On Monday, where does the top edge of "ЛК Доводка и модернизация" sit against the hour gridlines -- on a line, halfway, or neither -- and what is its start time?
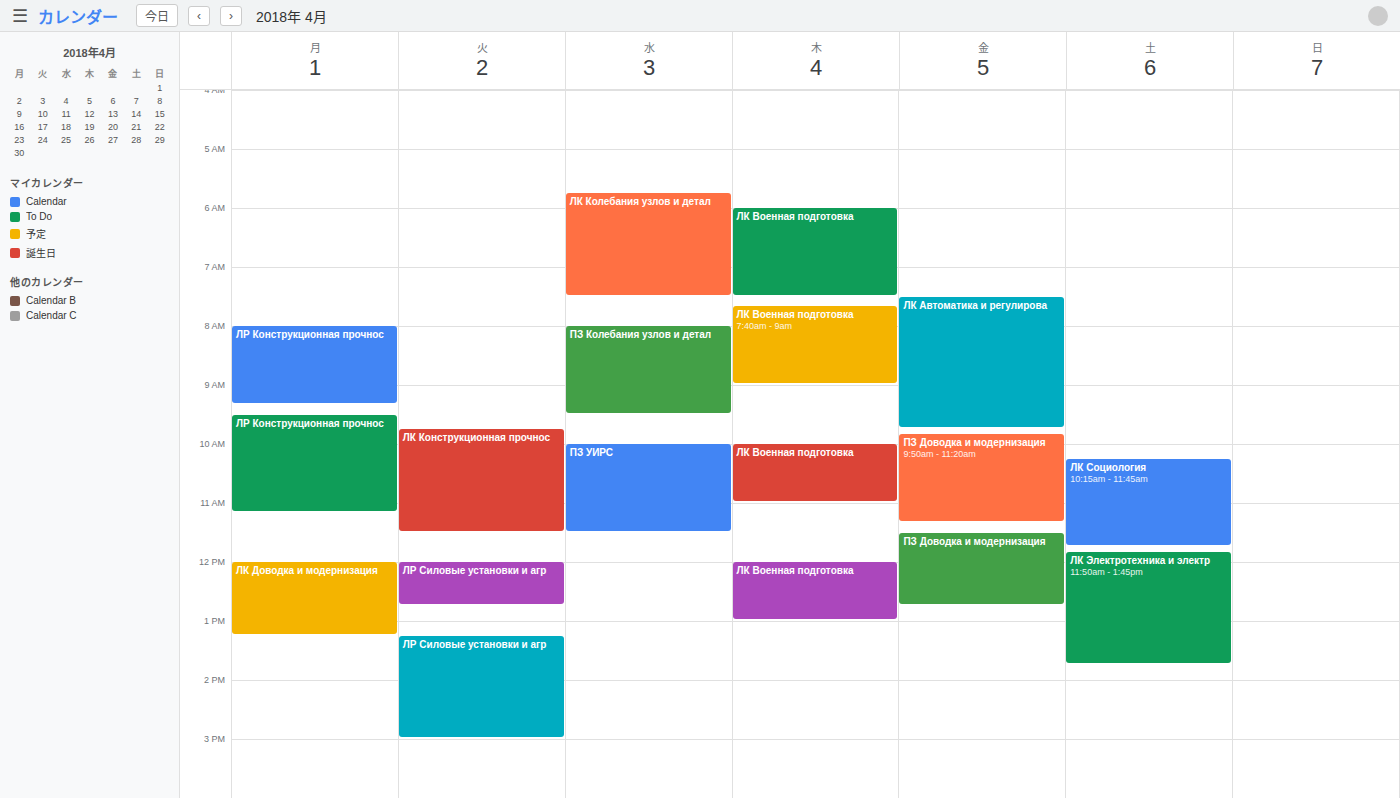
12:00 PM -- exactly on the 12 PM line.